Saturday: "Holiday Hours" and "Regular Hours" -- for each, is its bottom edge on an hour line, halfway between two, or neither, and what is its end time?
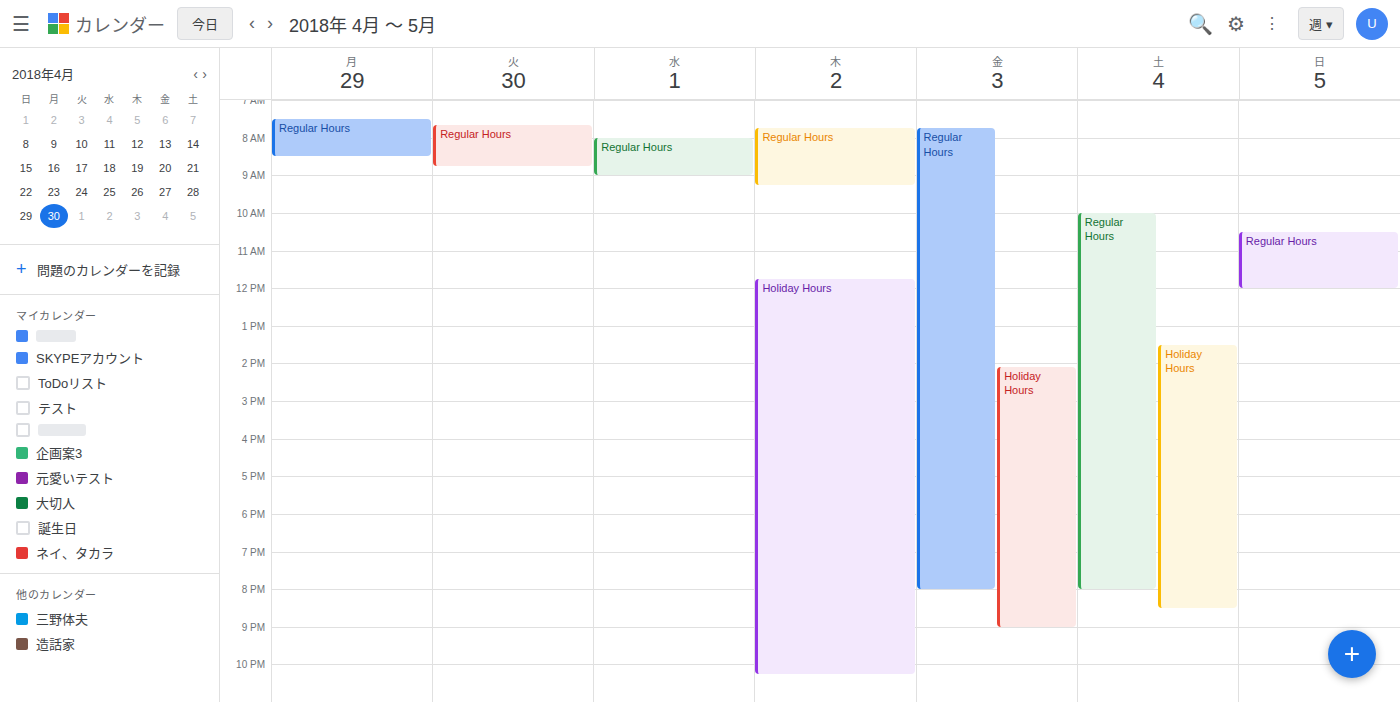
"Holiday Hours": 8:30 PM, halfway between the 8 PM and 9 PM lines. "Regular Hours": 8:00 PM, exactly on the 8 PM line.